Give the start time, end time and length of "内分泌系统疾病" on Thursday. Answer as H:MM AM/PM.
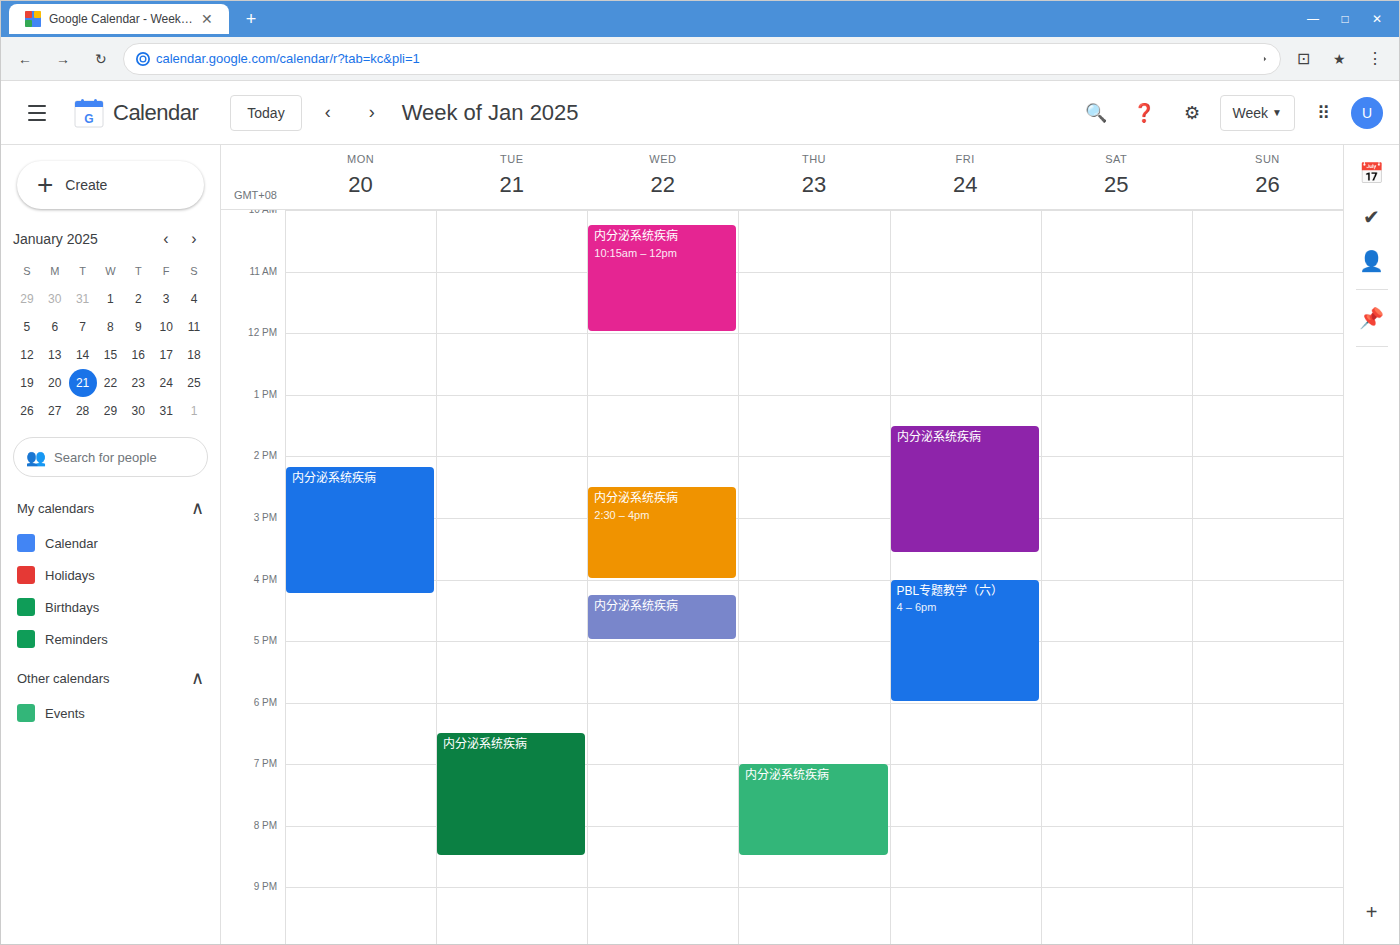
7:00 PM to 8:30 PM, 1 hour 30 minutes